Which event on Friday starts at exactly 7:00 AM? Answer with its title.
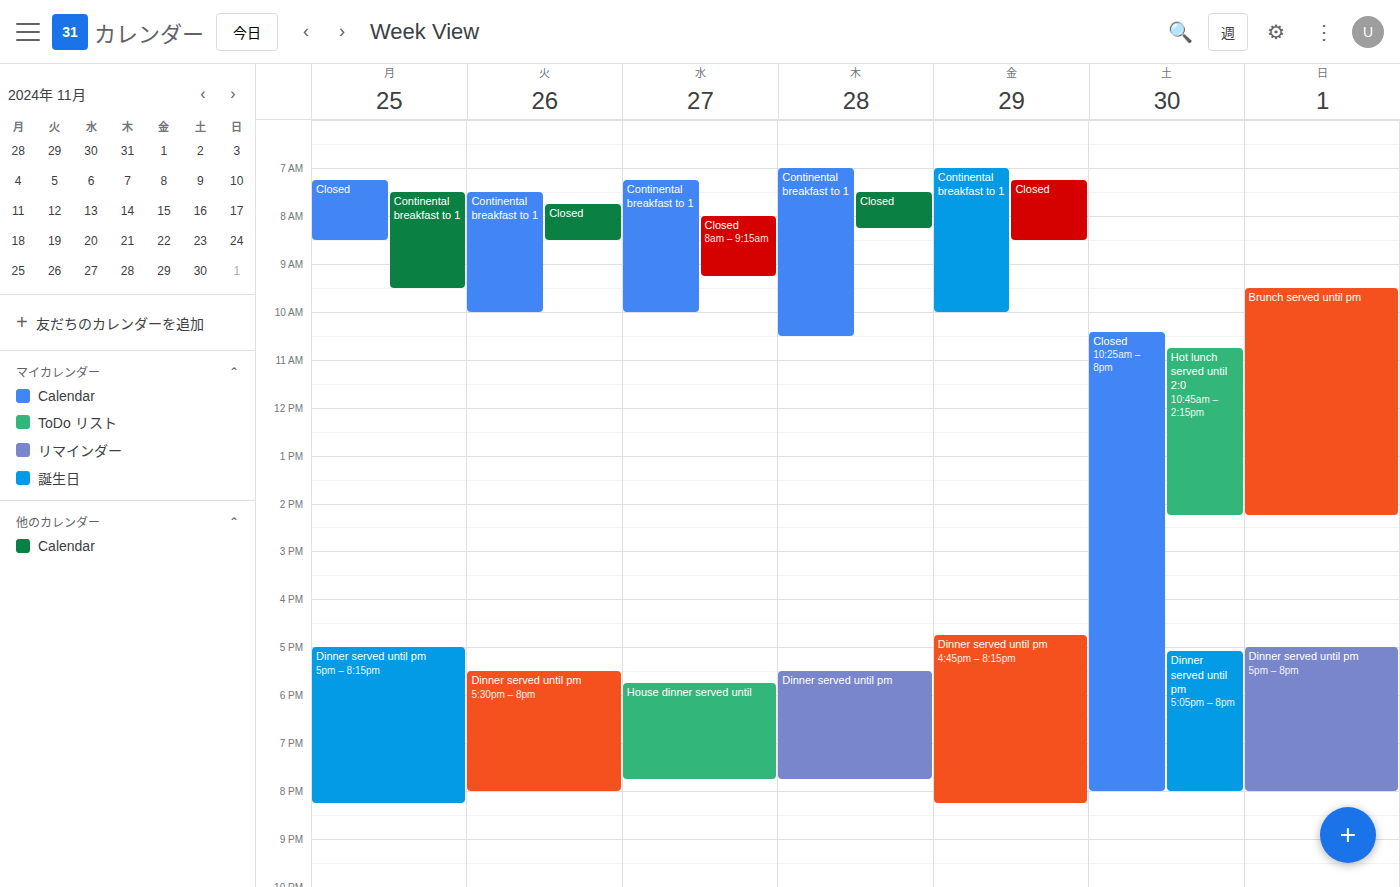
"Continental breakfast to 1"